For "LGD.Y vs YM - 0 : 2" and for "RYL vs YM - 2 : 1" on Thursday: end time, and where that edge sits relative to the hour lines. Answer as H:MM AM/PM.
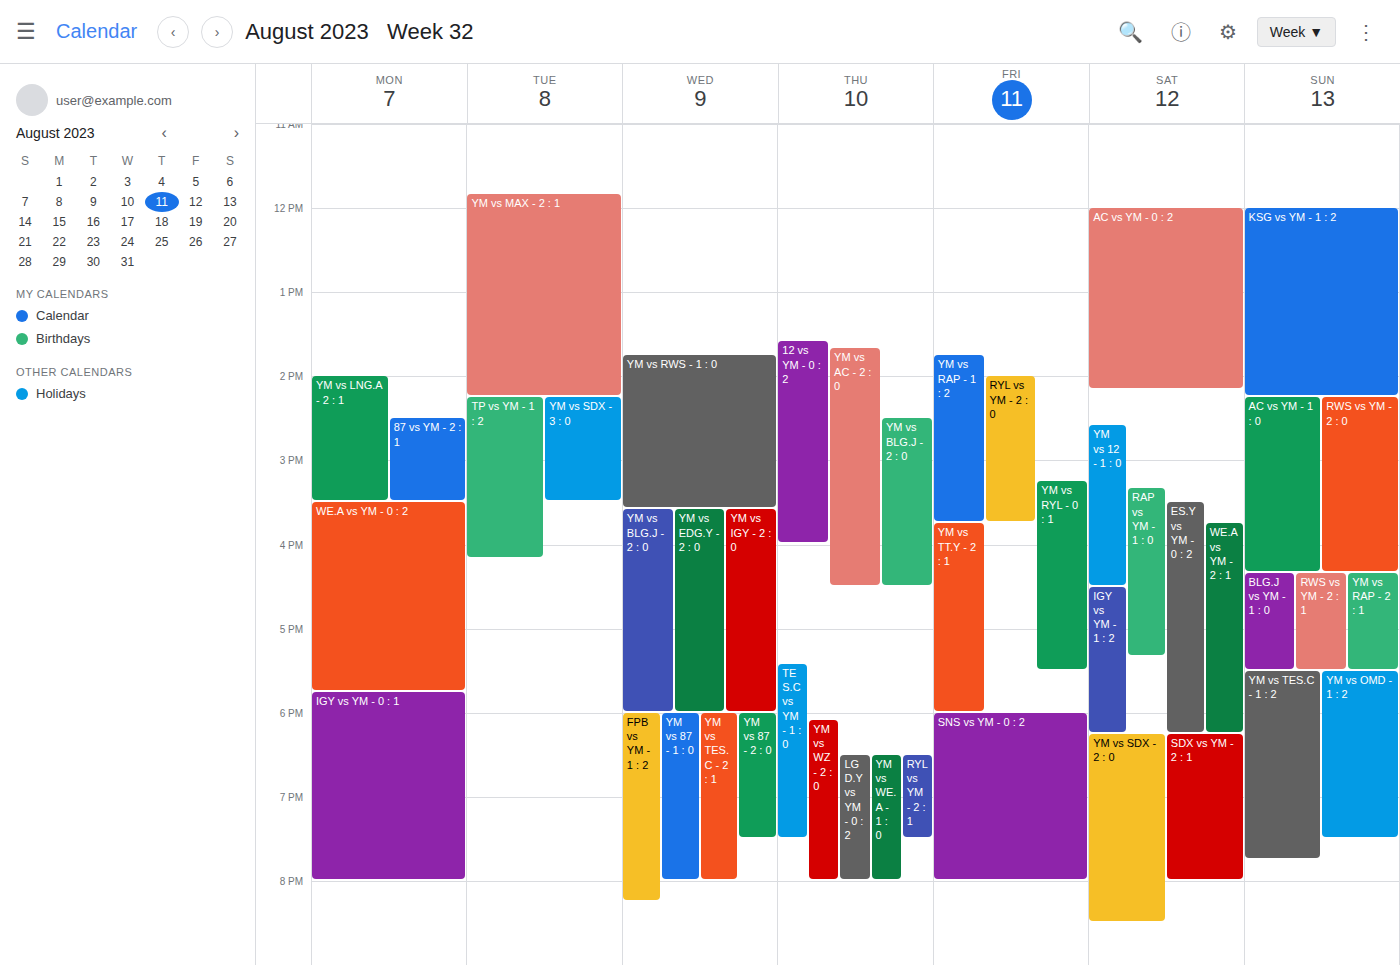
"LGD.Y vs YM - 0 : 2": 8:00 PM, exactly on the 8 PM line. "RYL vs YM - 2 : 1": 7:30 PM, halfway between the 7 PM and 8 PM lines.